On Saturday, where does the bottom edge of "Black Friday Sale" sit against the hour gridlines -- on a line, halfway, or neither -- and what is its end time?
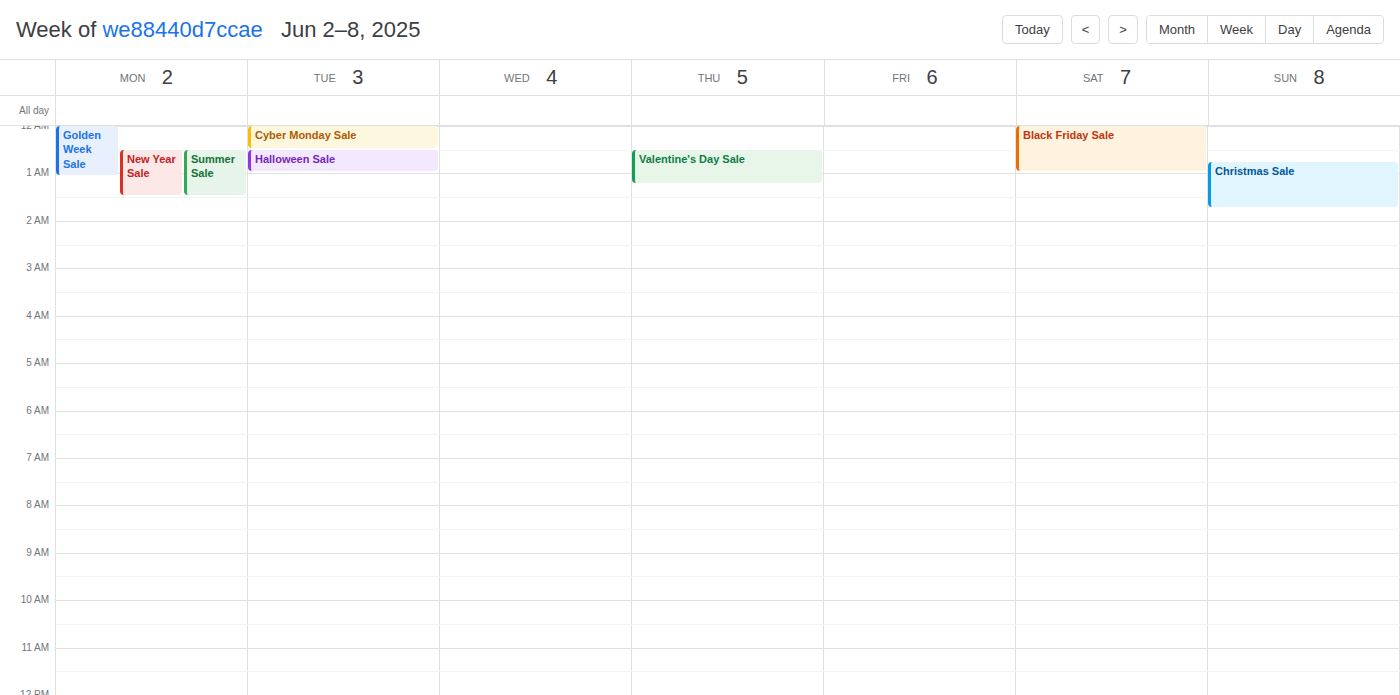
1:00 AM -- exactly on the 1 AM line.